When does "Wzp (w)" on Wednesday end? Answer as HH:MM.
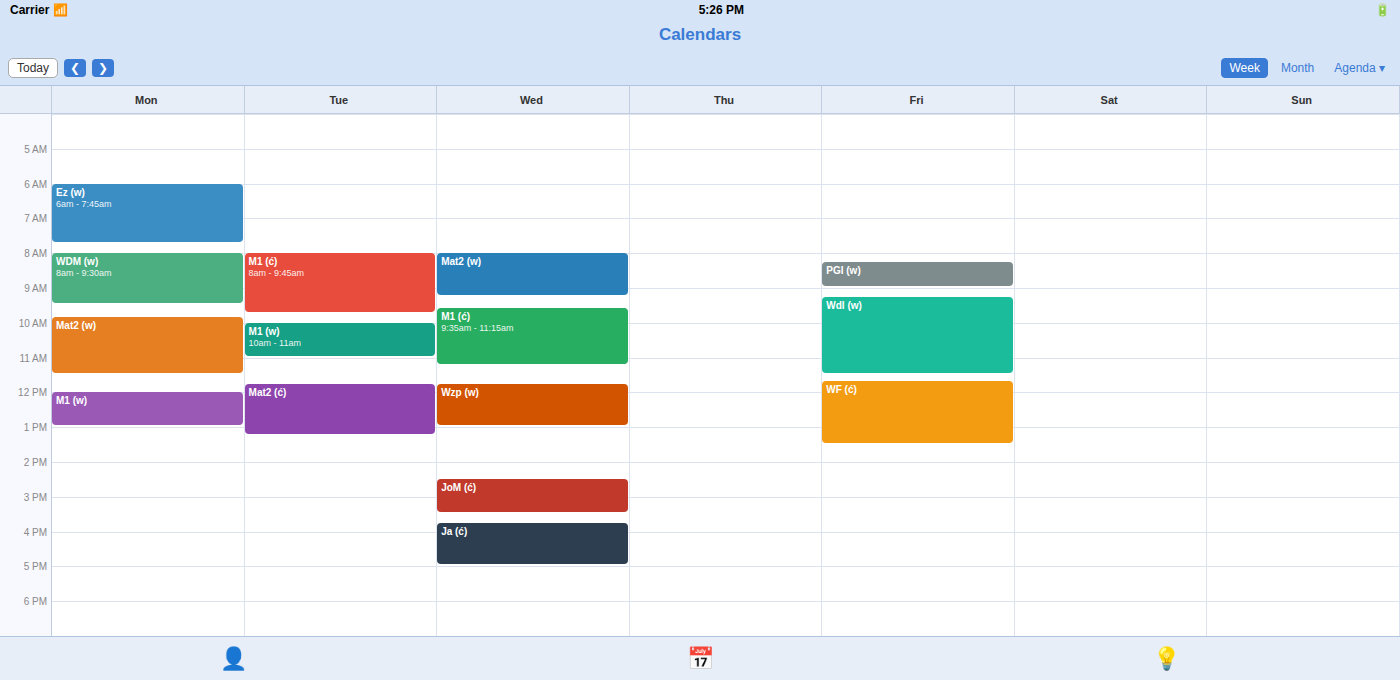
13:00